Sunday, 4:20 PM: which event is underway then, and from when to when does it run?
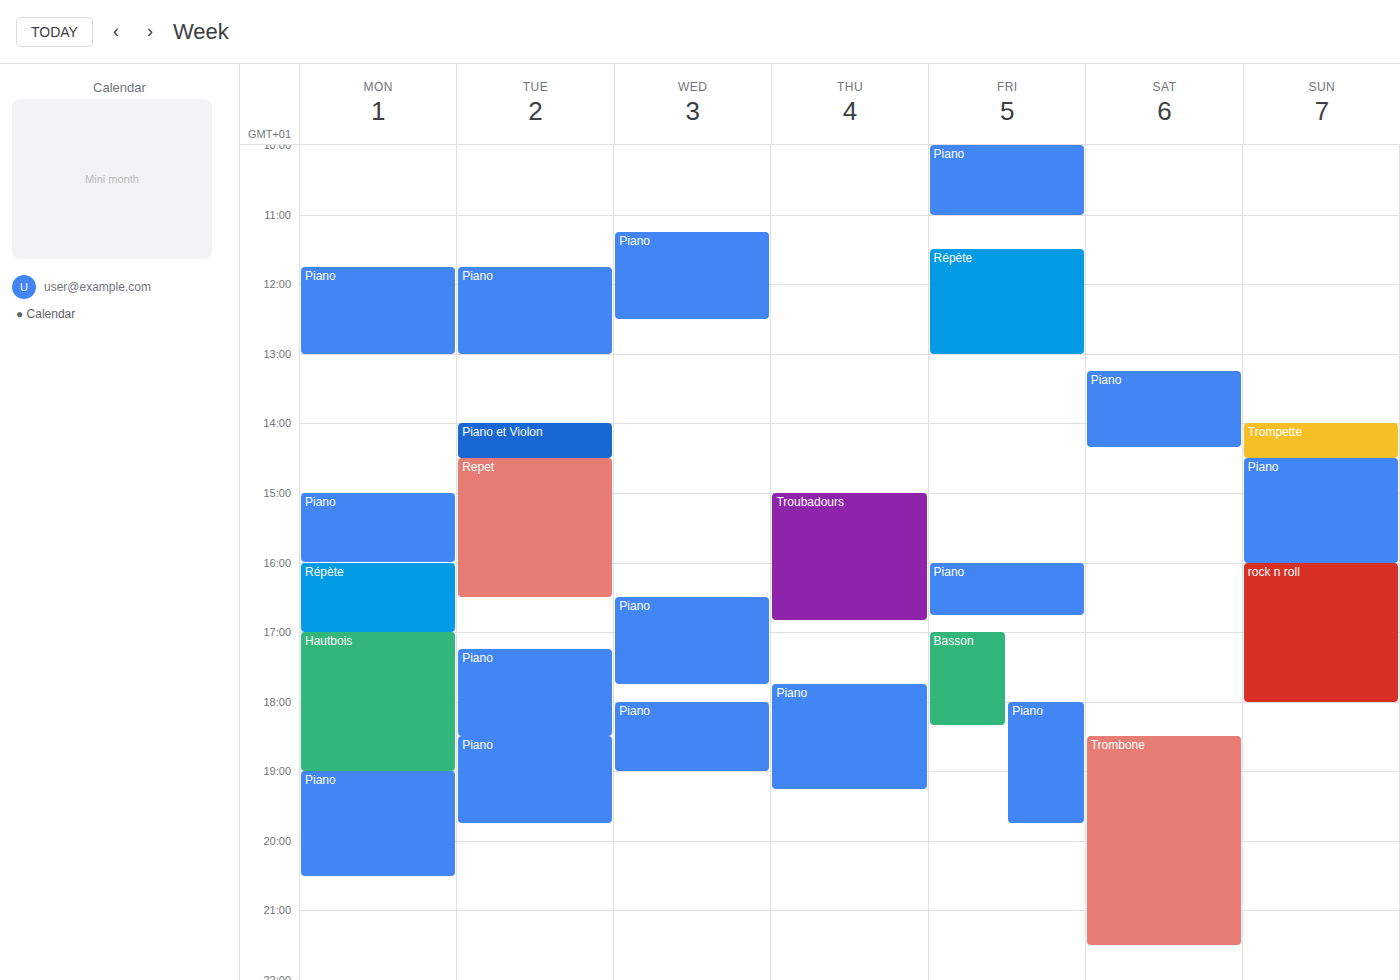
"rock n roll", 4:00 PM to 6:00 PM